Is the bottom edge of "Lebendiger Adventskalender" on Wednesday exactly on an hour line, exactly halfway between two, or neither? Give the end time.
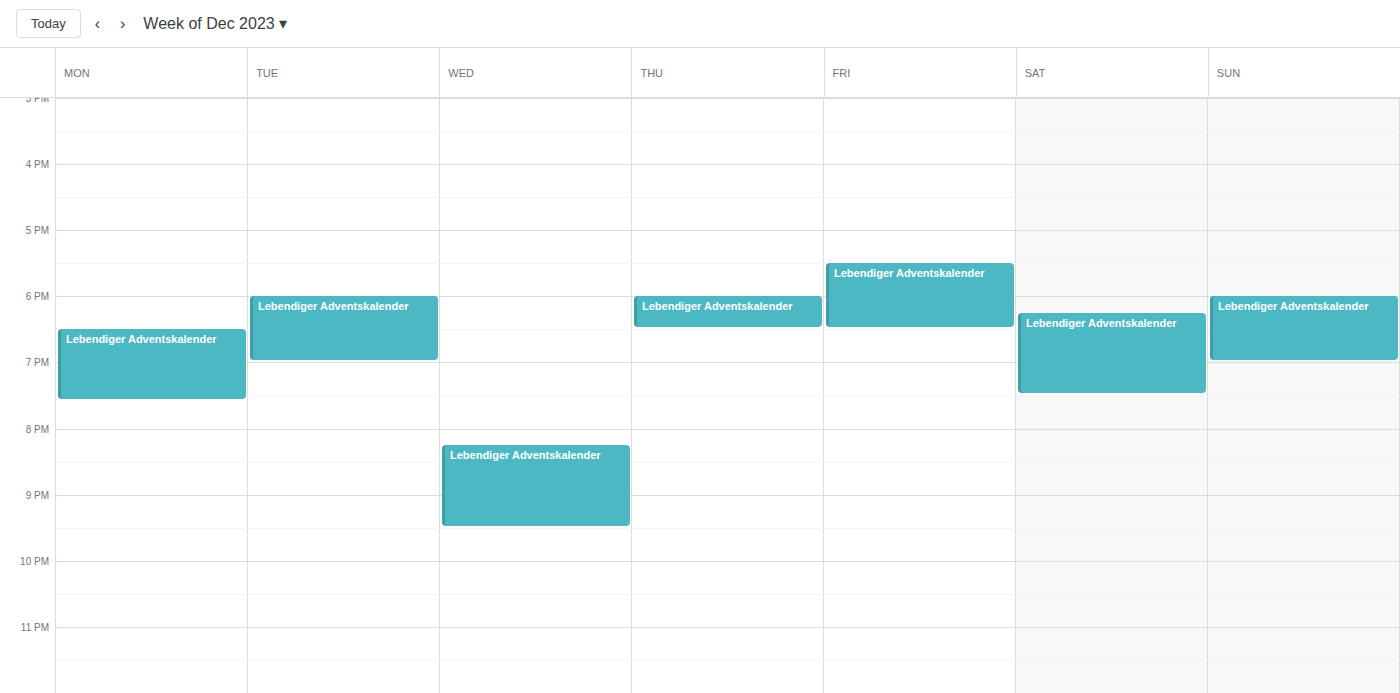
9:30 PM -- halfway between the 9 PM and 10 PM lines.